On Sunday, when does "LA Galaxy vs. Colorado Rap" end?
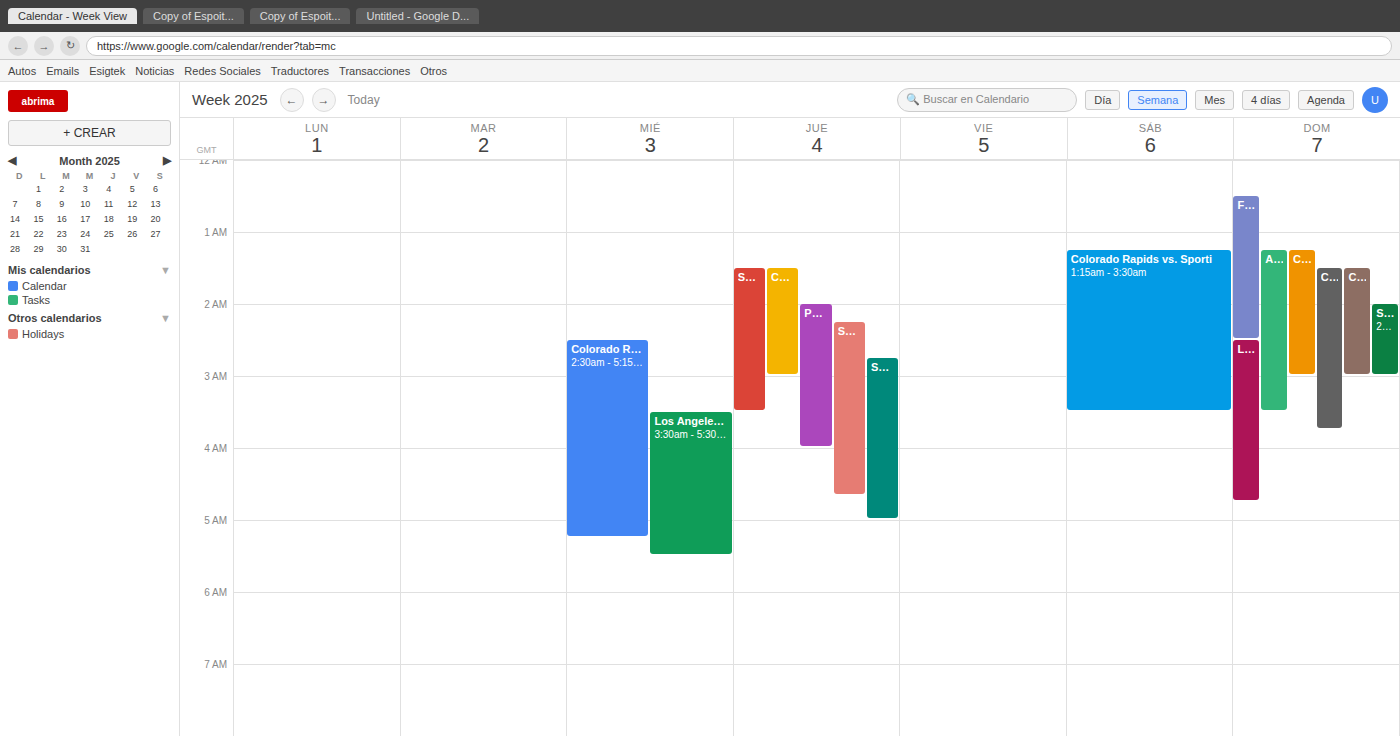
4:45 AM